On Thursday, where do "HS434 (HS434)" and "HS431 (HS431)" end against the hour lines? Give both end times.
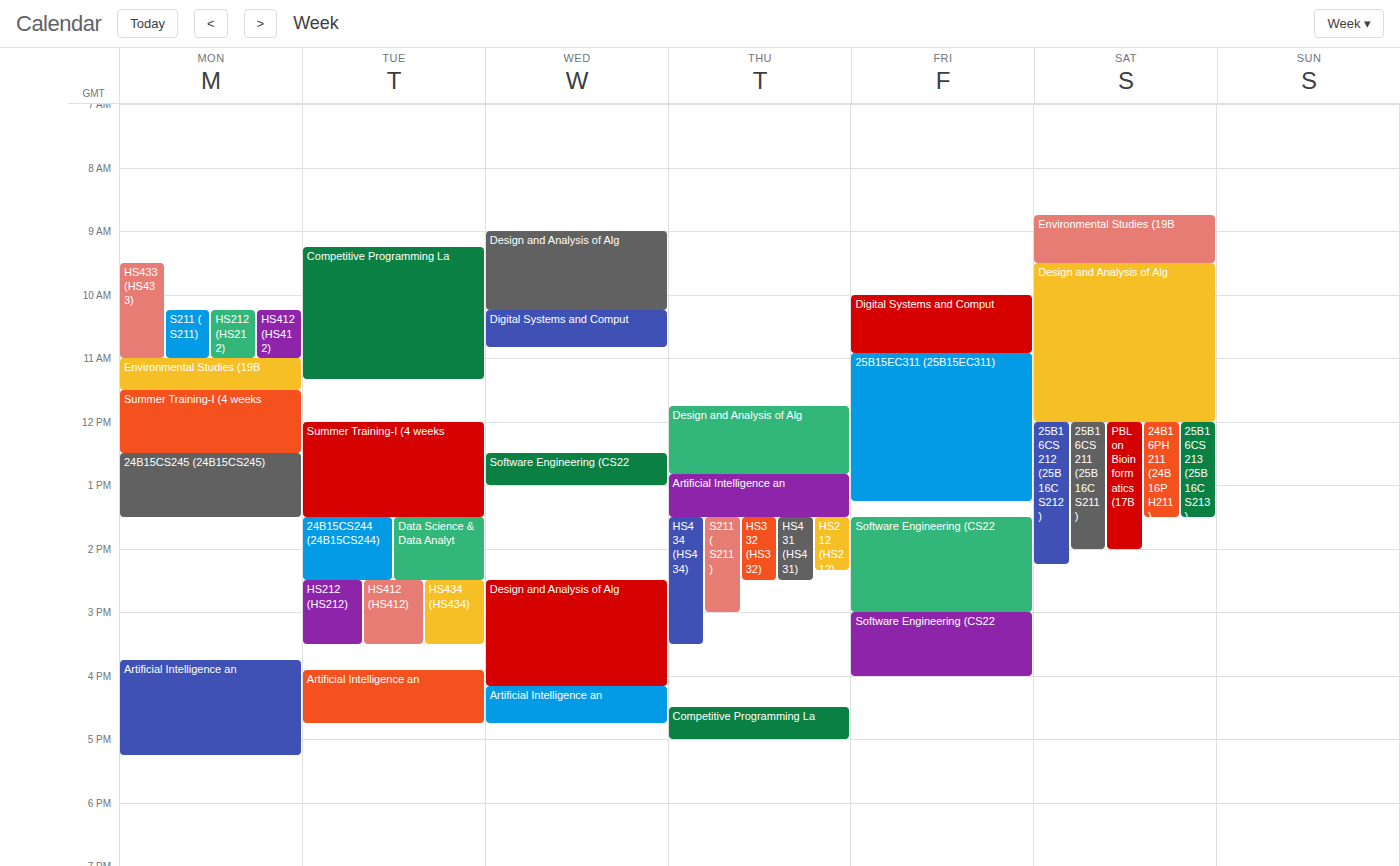
"HS434 (HS434)": 3:30 PM, halfway between the 3 PM and 4 PM lines. "HS431 (HS431)": 2:30 PM, halfway between the 2 PM and 3 PM lines.